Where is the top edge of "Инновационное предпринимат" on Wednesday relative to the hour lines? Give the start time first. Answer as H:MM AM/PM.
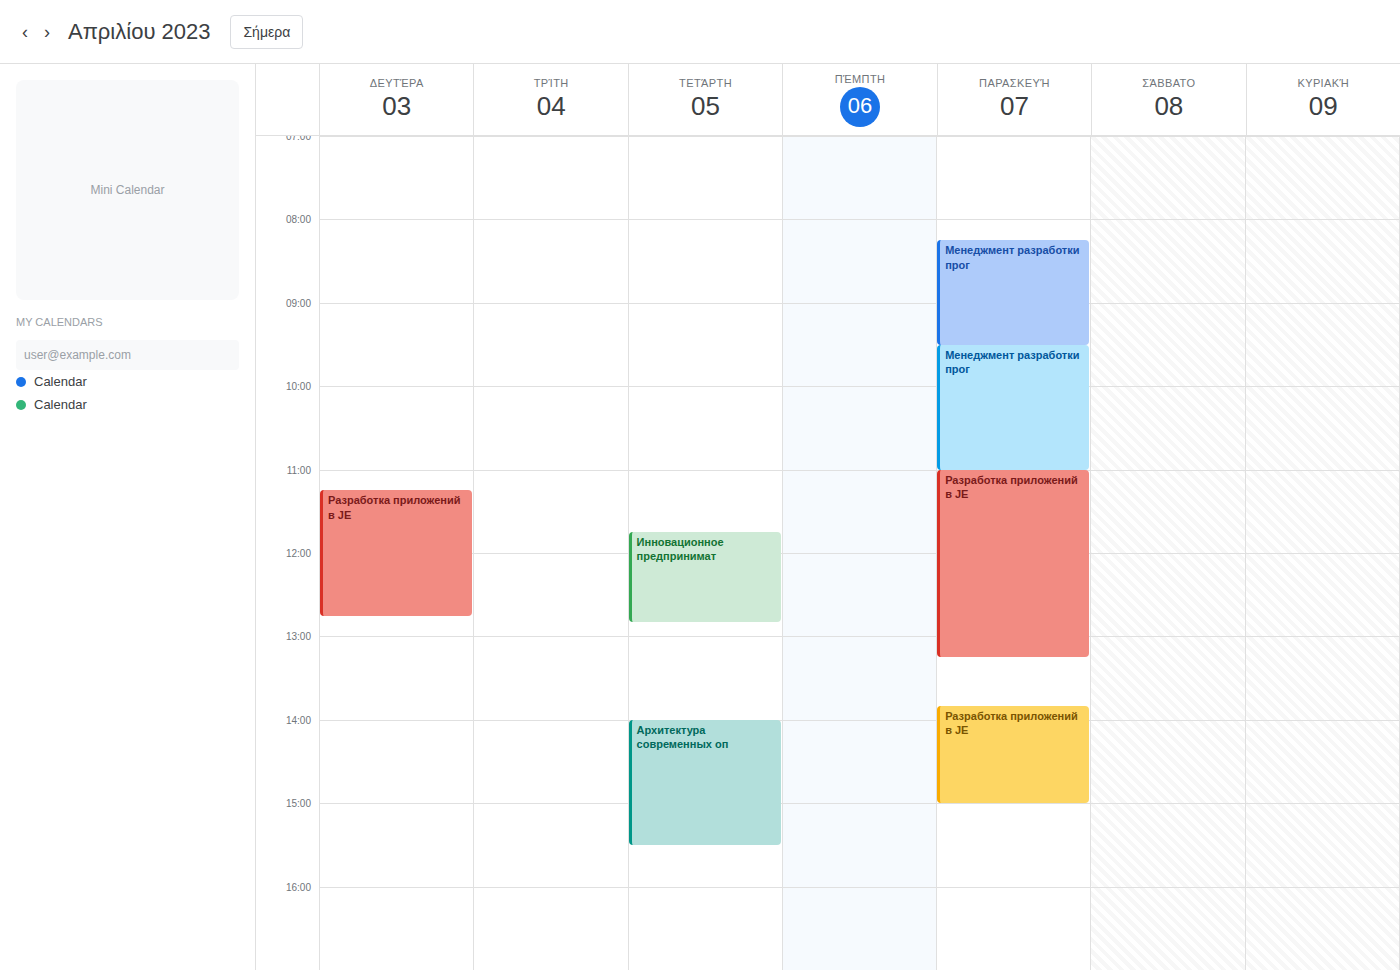
11:45 AM -- neither: three quarters of the way from the 11 AM line to the 12 PM line.